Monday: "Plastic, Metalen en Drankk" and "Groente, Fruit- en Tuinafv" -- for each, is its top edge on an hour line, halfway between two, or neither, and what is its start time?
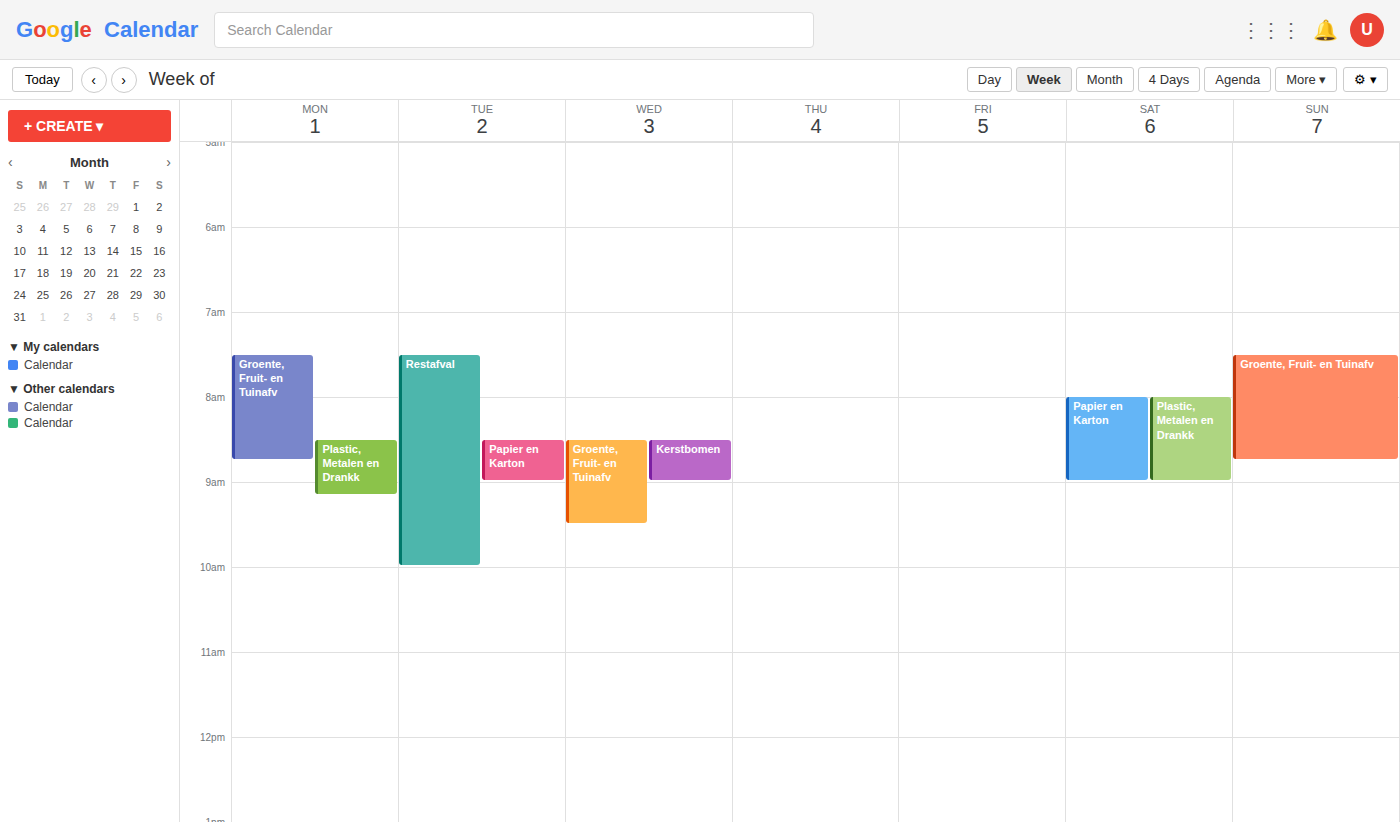
"Plastic, Metalen en Drankk": 8:30 AM, halfway between the 8 AM and 9 AM lines. "Groente, Fruit- en Tuinafv": 7:30 AM, halfway between the 7 AM and 8 AM lines.